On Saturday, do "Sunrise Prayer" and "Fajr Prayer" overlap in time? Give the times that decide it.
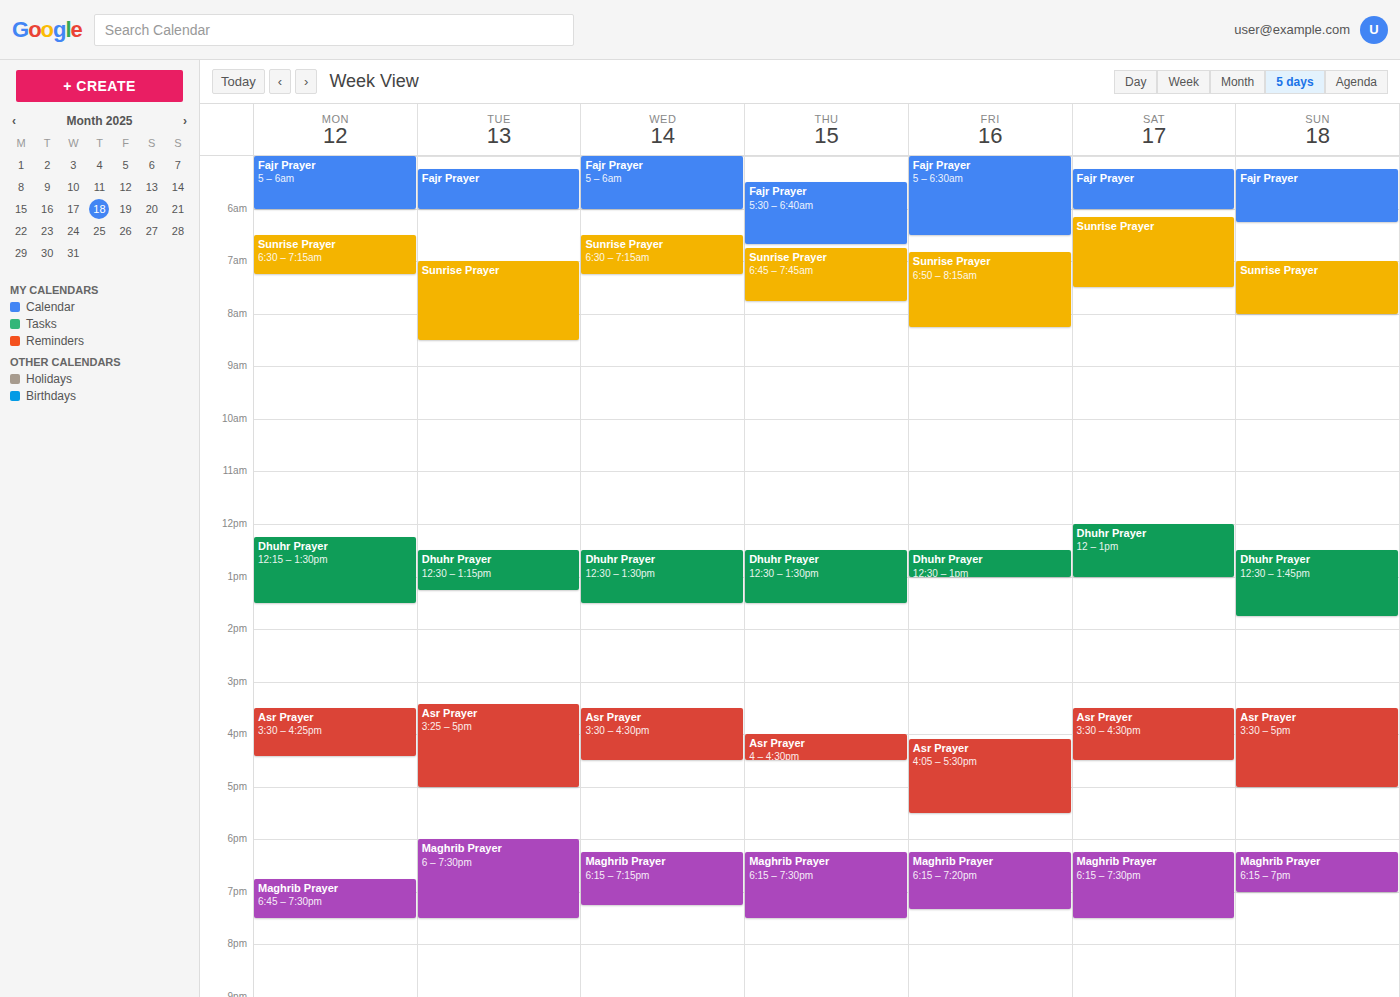
"Fajr Prayer" ends at 6:00 AM and "Sunrise Prayer" starts at 6:10 AM -- no overlap.